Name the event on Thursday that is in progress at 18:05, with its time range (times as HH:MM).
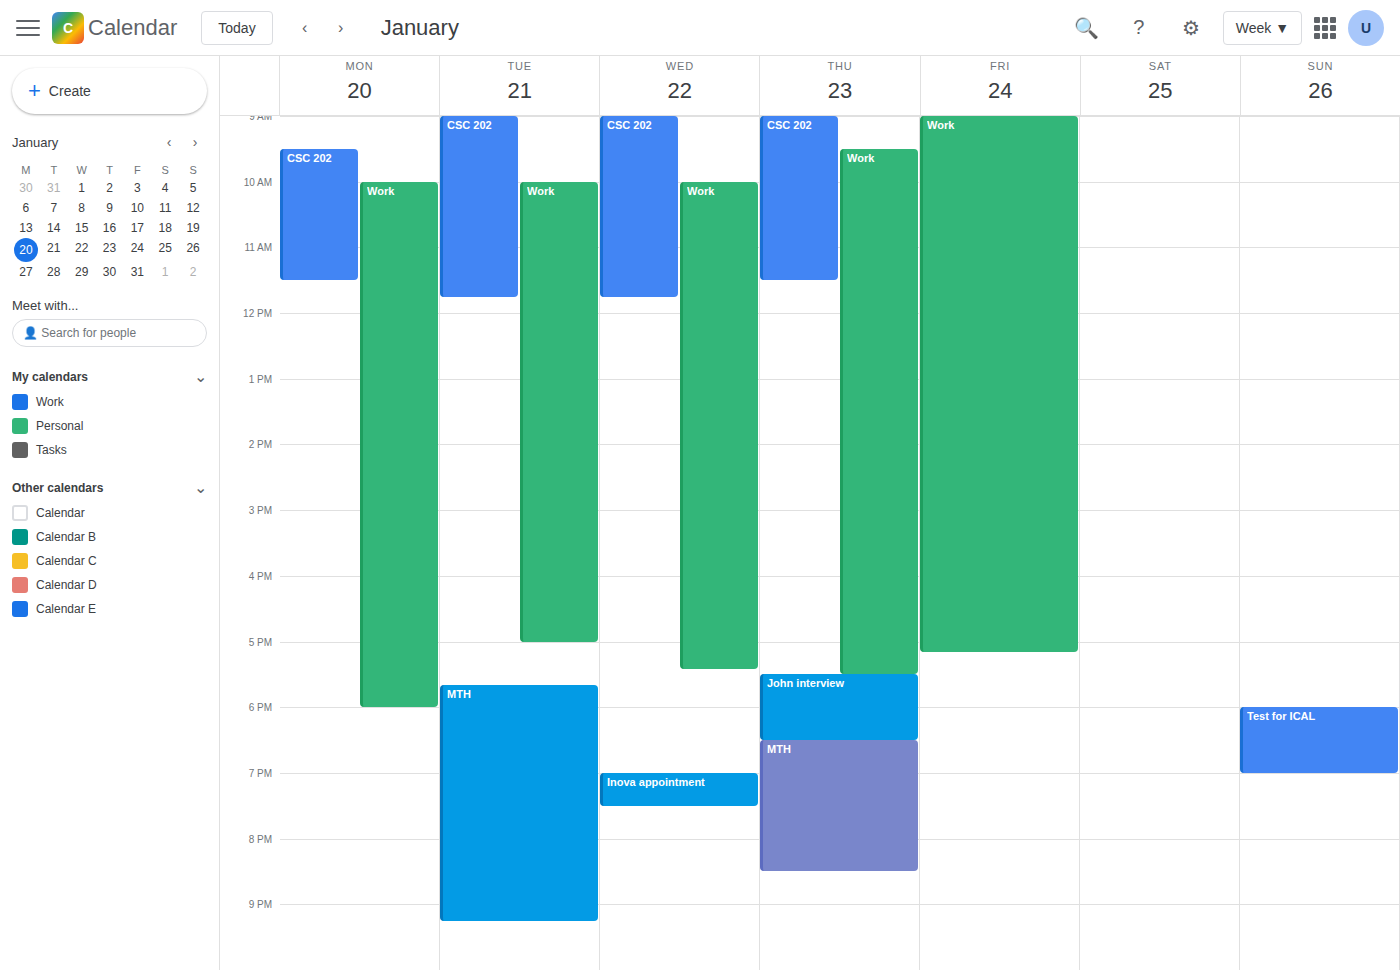
"John interview", 17:30 to 18:30